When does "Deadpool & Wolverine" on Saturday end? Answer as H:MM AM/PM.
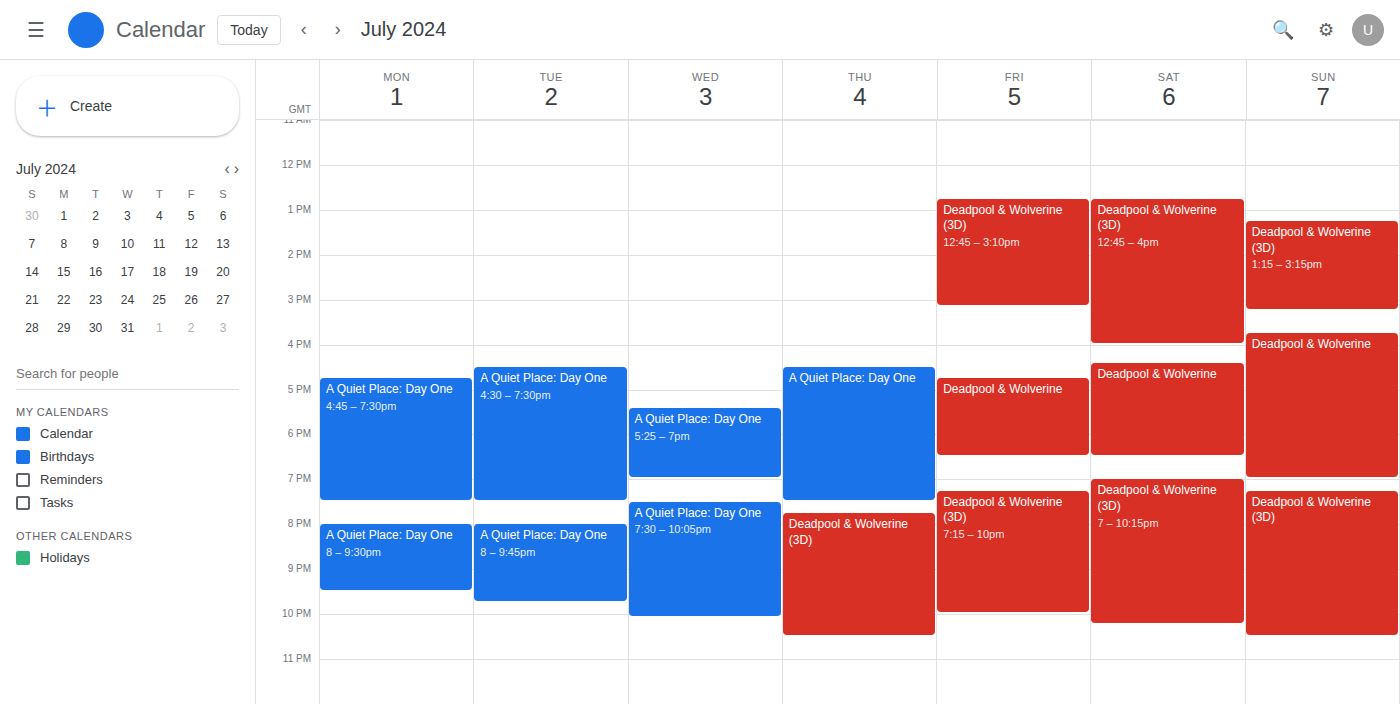
6:30 PM